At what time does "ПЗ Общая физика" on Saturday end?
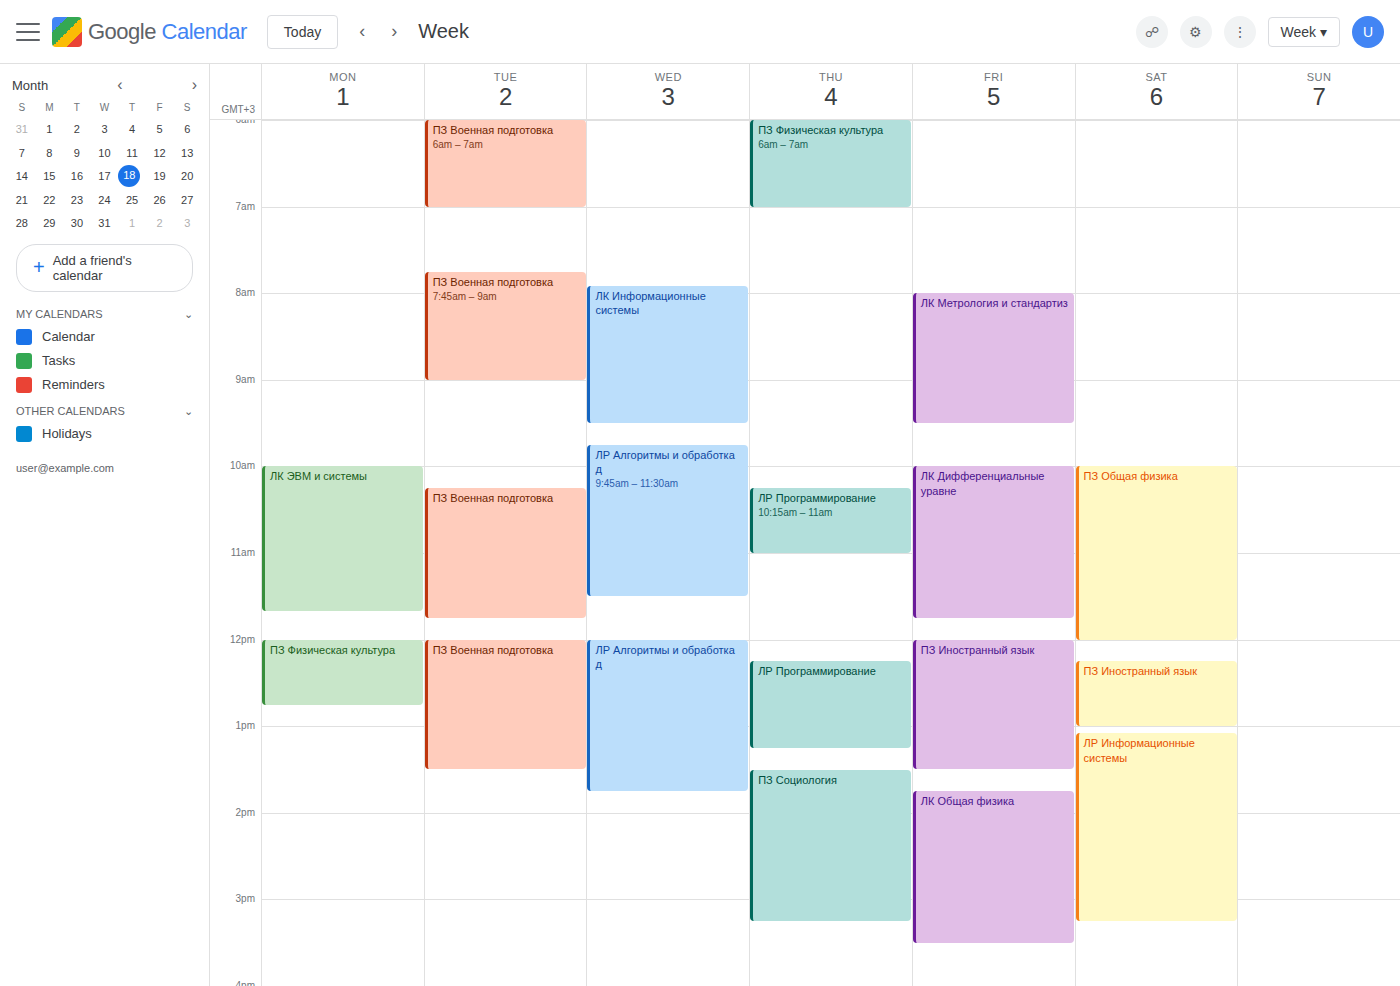
12:00 PM